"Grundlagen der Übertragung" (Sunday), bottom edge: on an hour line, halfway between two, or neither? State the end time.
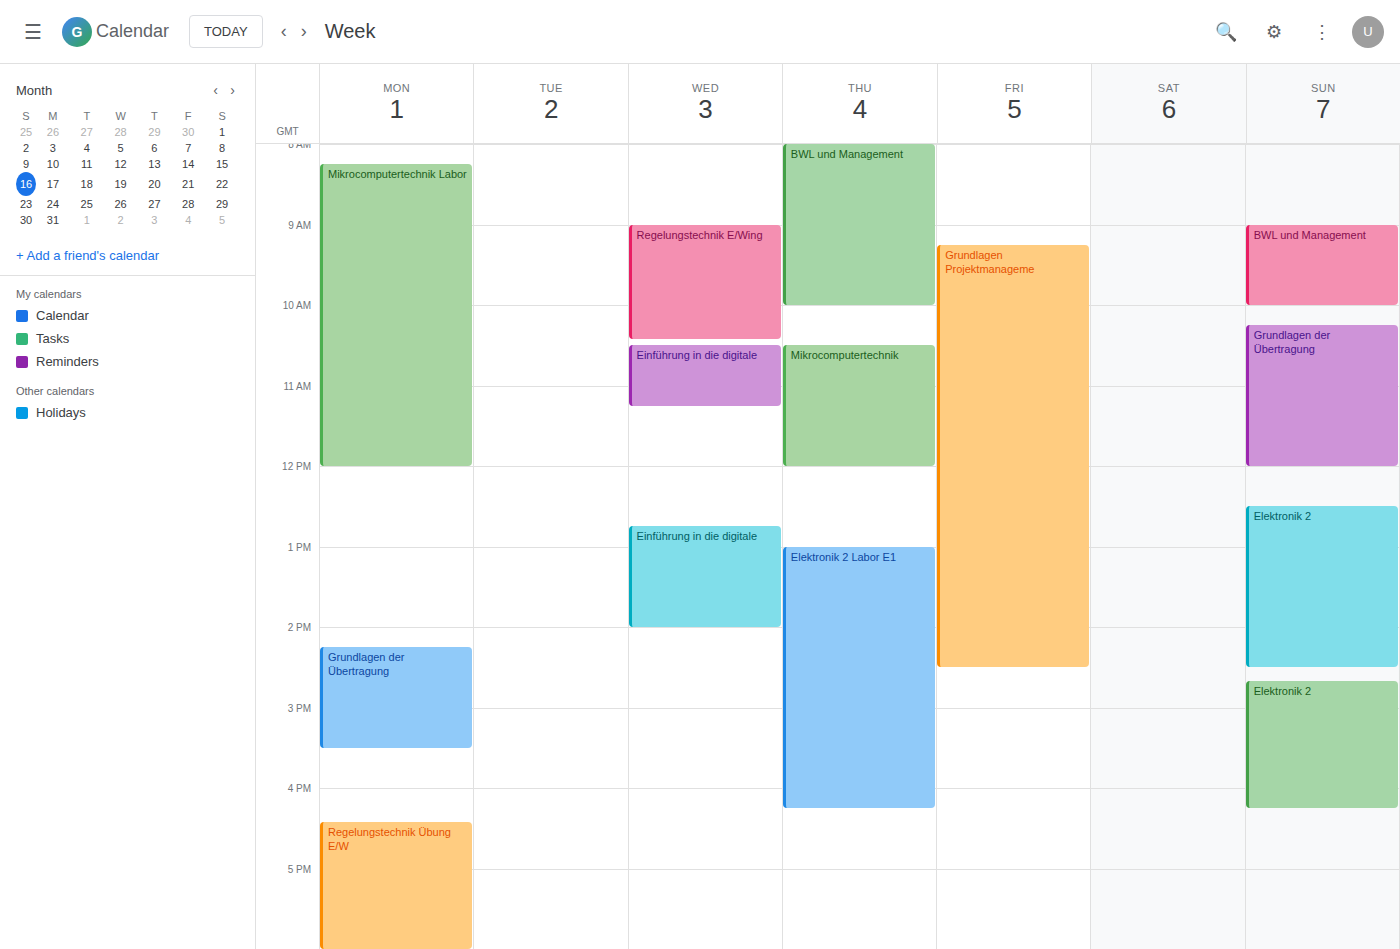
12:00 PM -- exactly on the 12 PM line.